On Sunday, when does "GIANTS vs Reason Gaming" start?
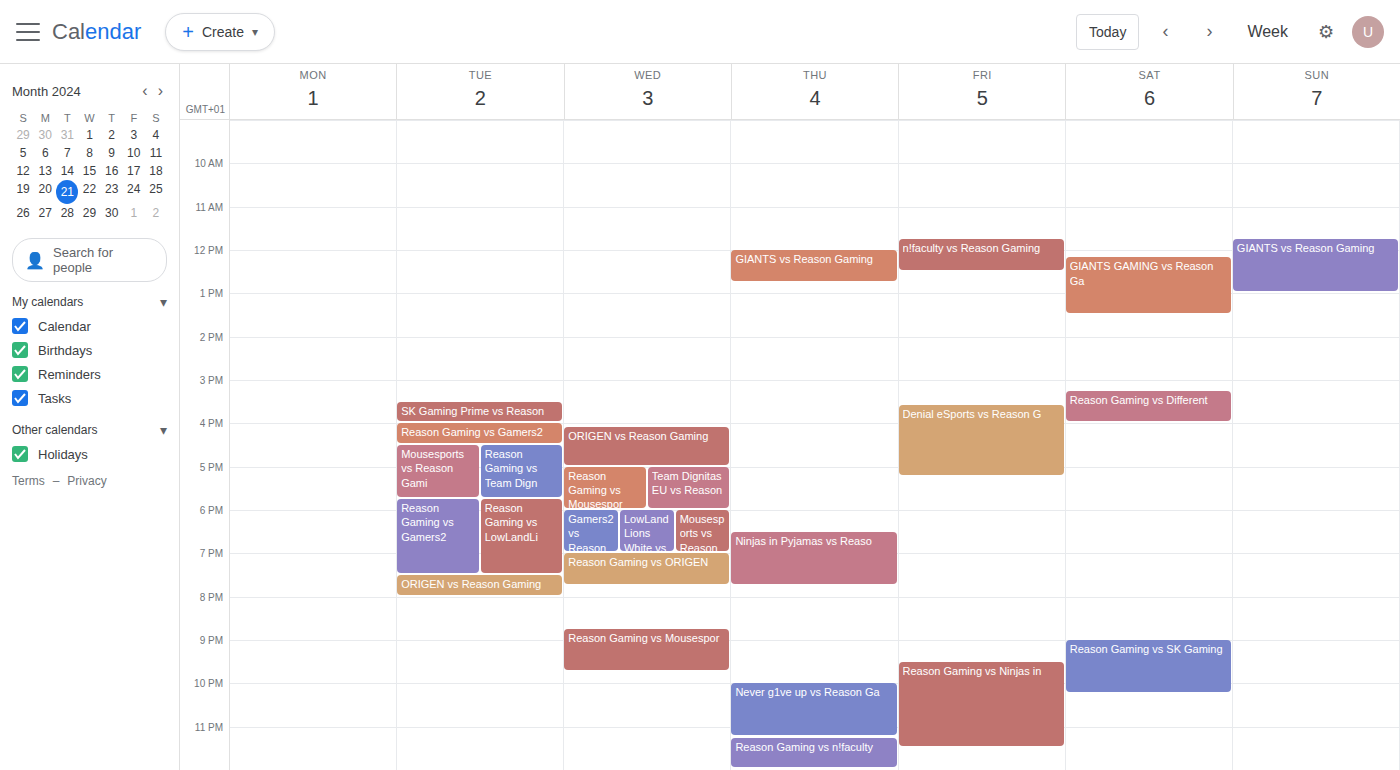
11:45 AM